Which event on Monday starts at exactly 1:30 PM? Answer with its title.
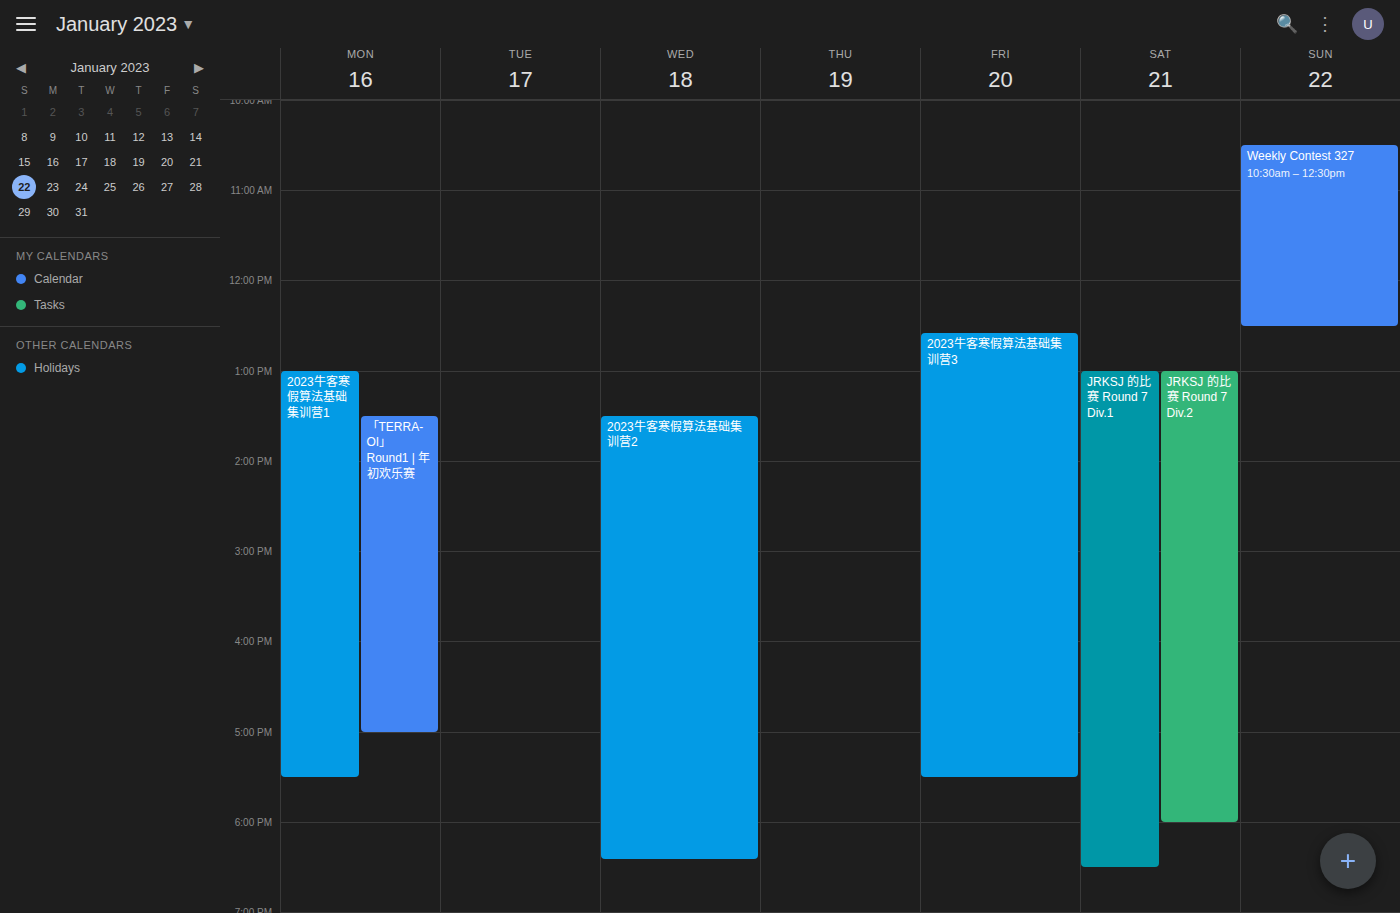
"「TERRA-OI」 Round1 | 年初欢乐赛"